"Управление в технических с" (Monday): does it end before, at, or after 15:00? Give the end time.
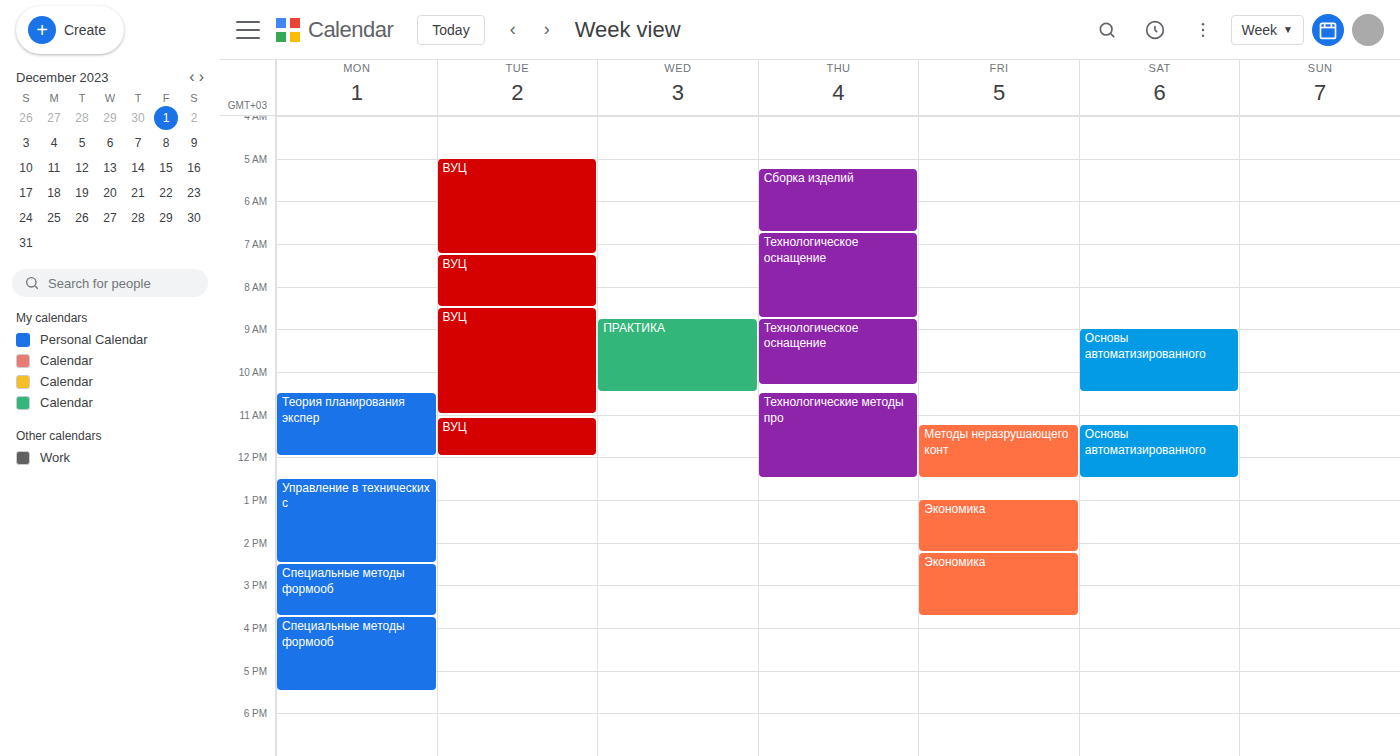
14:30 -- before 15:00, 30 minutes above the 15:00 line.